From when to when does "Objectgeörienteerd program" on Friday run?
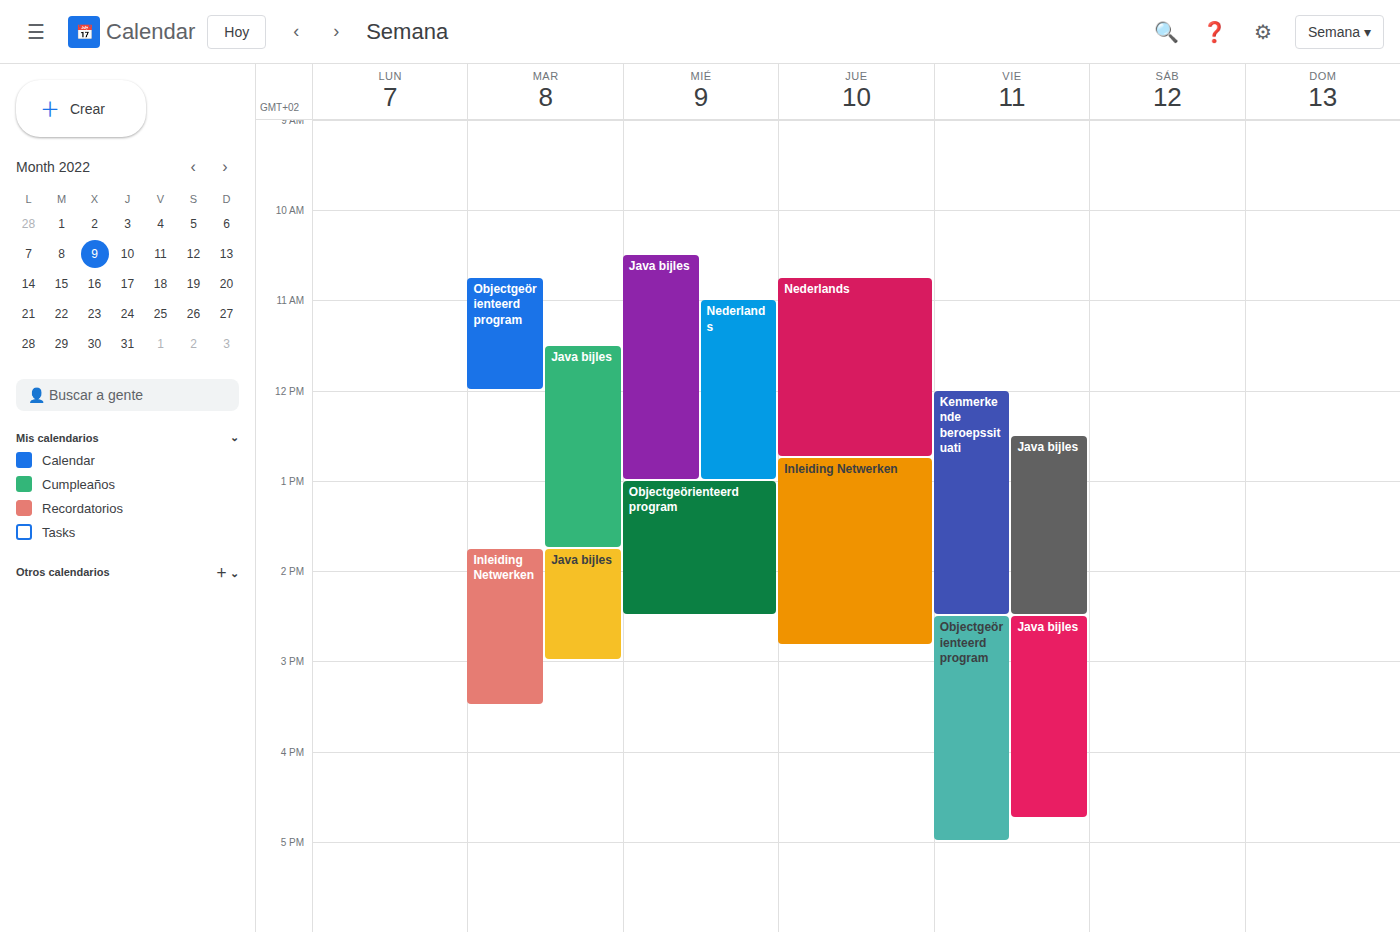
2:30 PM to 5:00 PM